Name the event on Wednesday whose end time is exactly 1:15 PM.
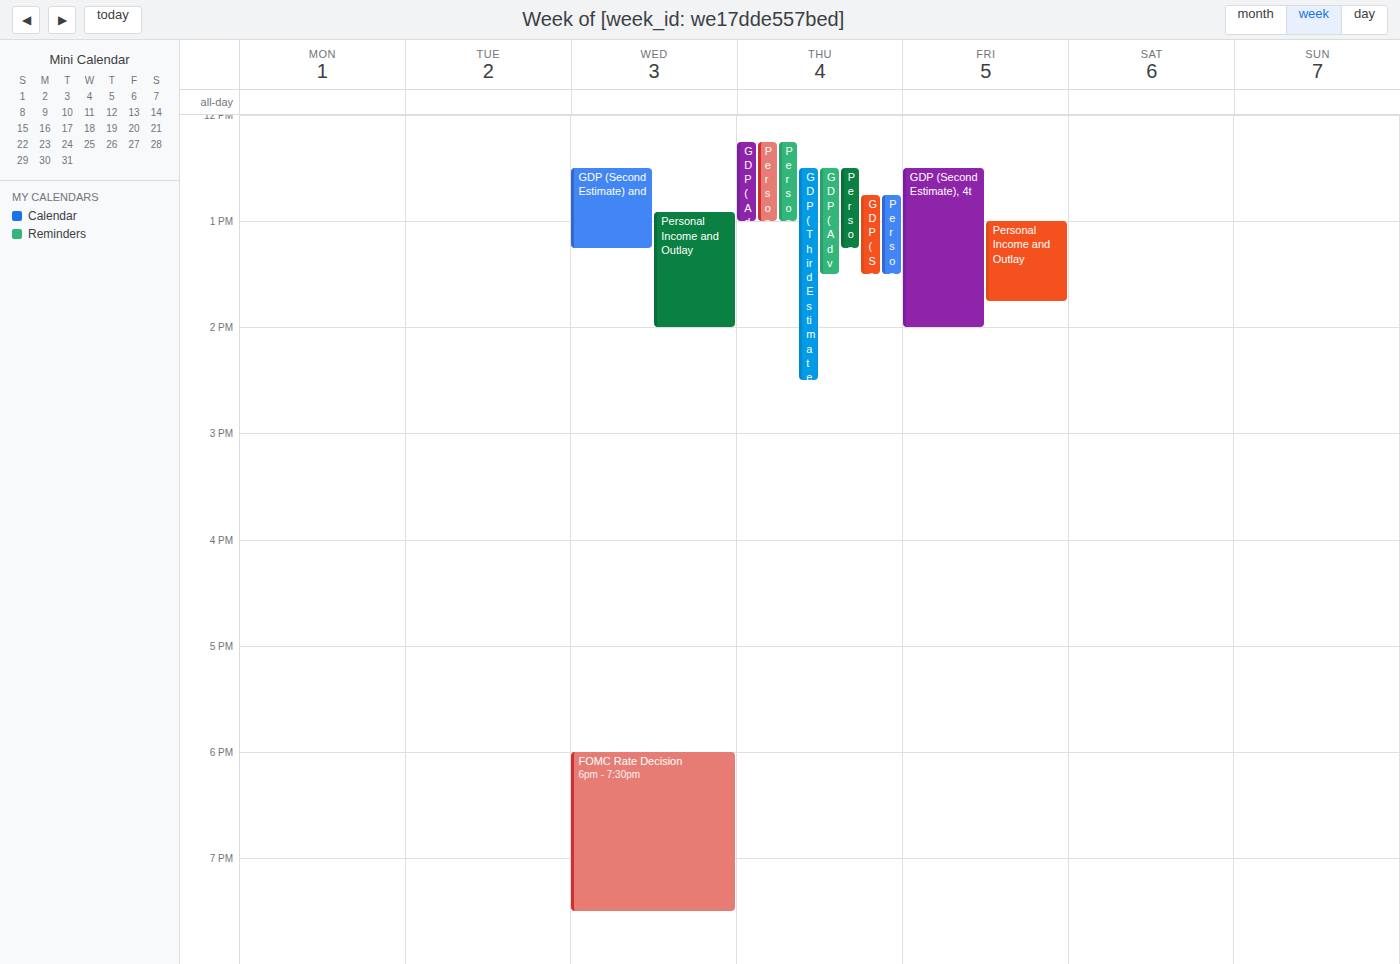
"GDP (Second Estimate) and"